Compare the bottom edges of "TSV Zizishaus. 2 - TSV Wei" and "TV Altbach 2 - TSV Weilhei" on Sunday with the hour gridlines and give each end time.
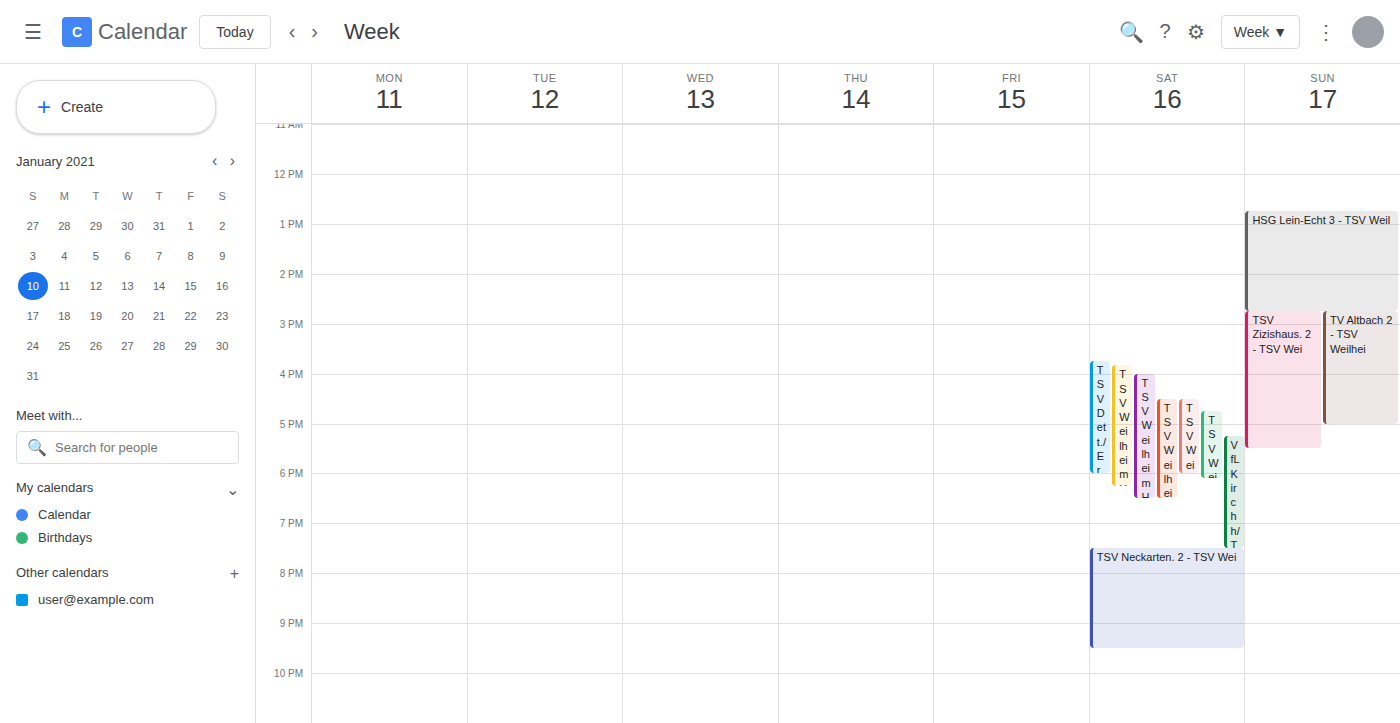
"TSV Zizishaus. 2 - TSV Wei": 5:30 PM, halfway between the 5 PM and 6 PM lines. "TV Altbach 2 - TSV Weilhei": 5:00 PM, exactly on the 5 PM line.